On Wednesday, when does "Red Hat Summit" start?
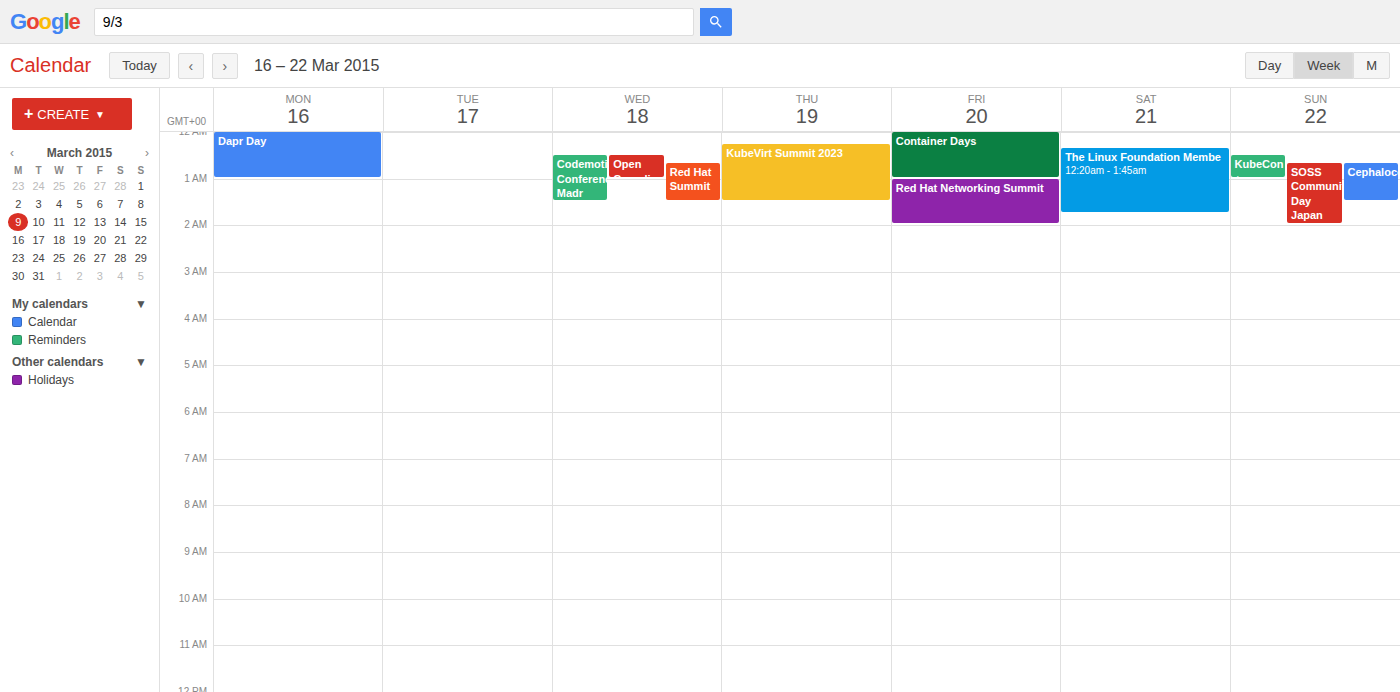
12:40 AM